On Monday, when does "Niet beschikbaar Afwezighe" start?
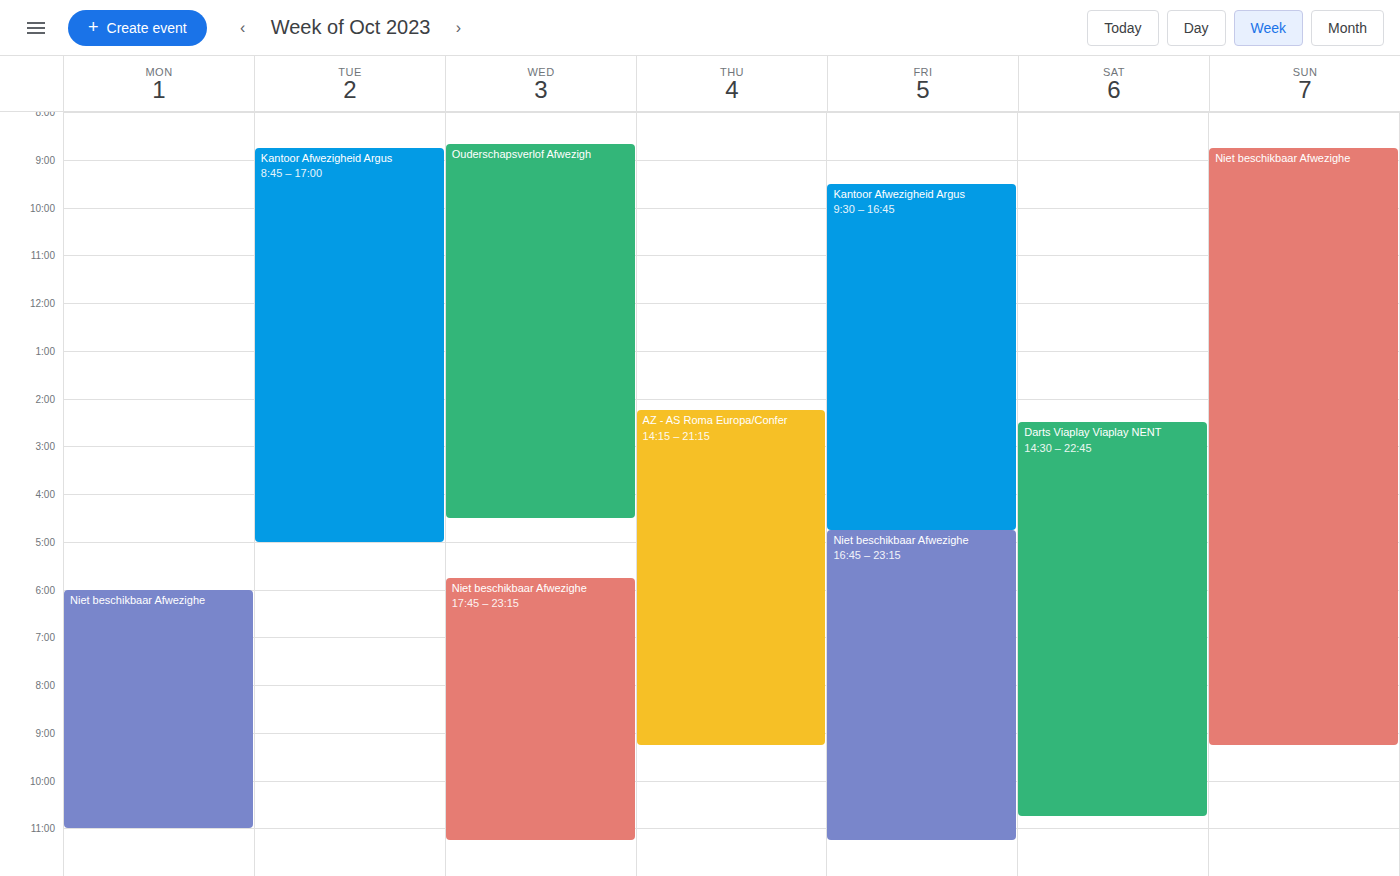
6:00 PM